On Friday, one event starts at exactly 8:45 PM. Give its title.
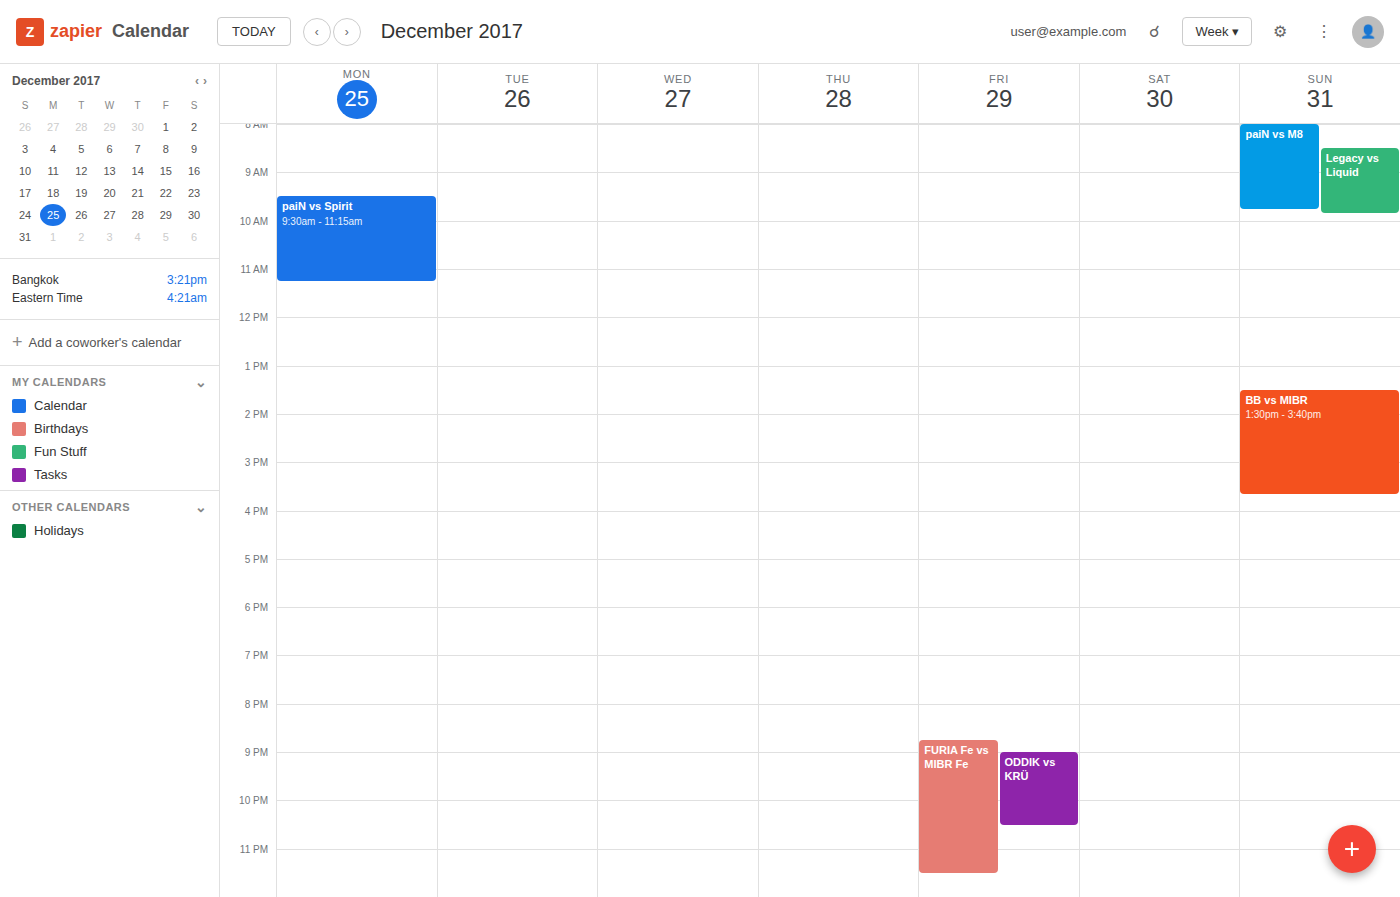
"FURIA Fe vs MIBR Fe"